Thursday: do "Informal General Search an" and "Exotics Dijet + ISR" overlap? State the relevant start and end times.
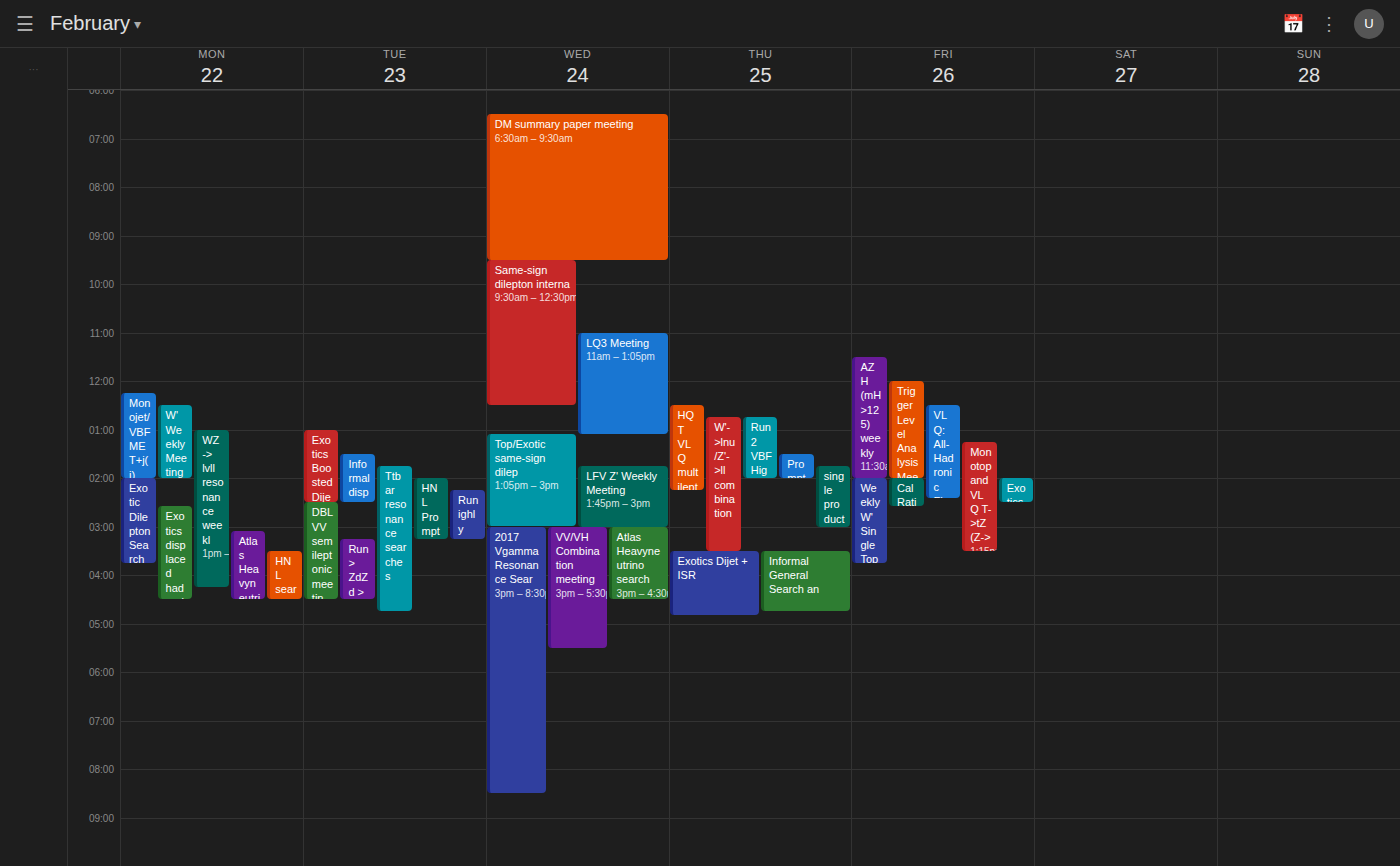
"Exotics Dijet + ISR" starts at 15:30, before "Informal General Search an" ends at 16:45 -- they overlap.